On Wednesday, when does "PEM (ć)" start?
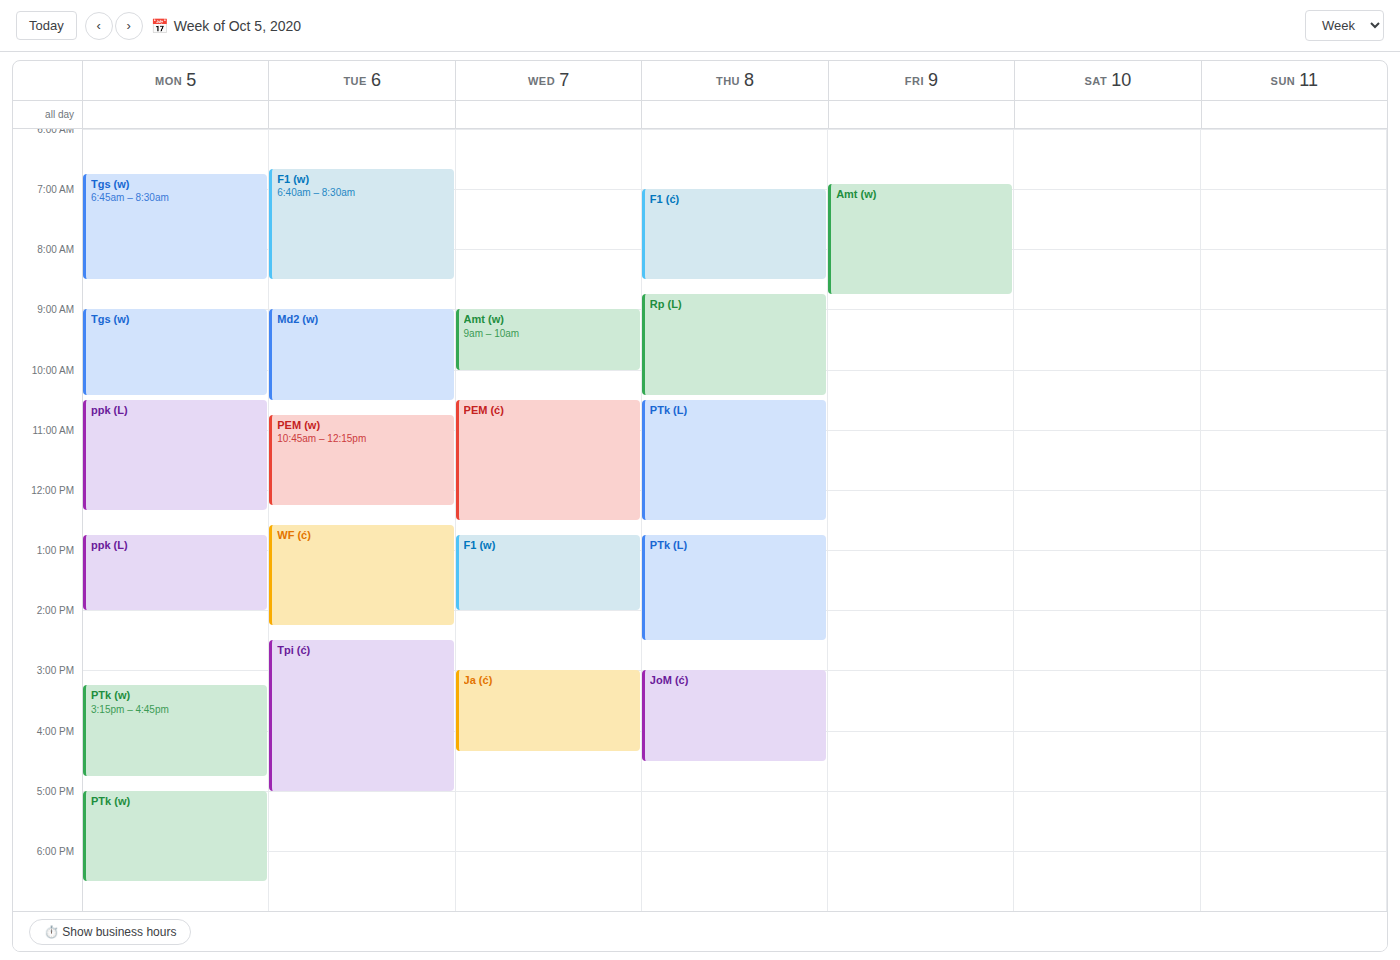
10:30 AM